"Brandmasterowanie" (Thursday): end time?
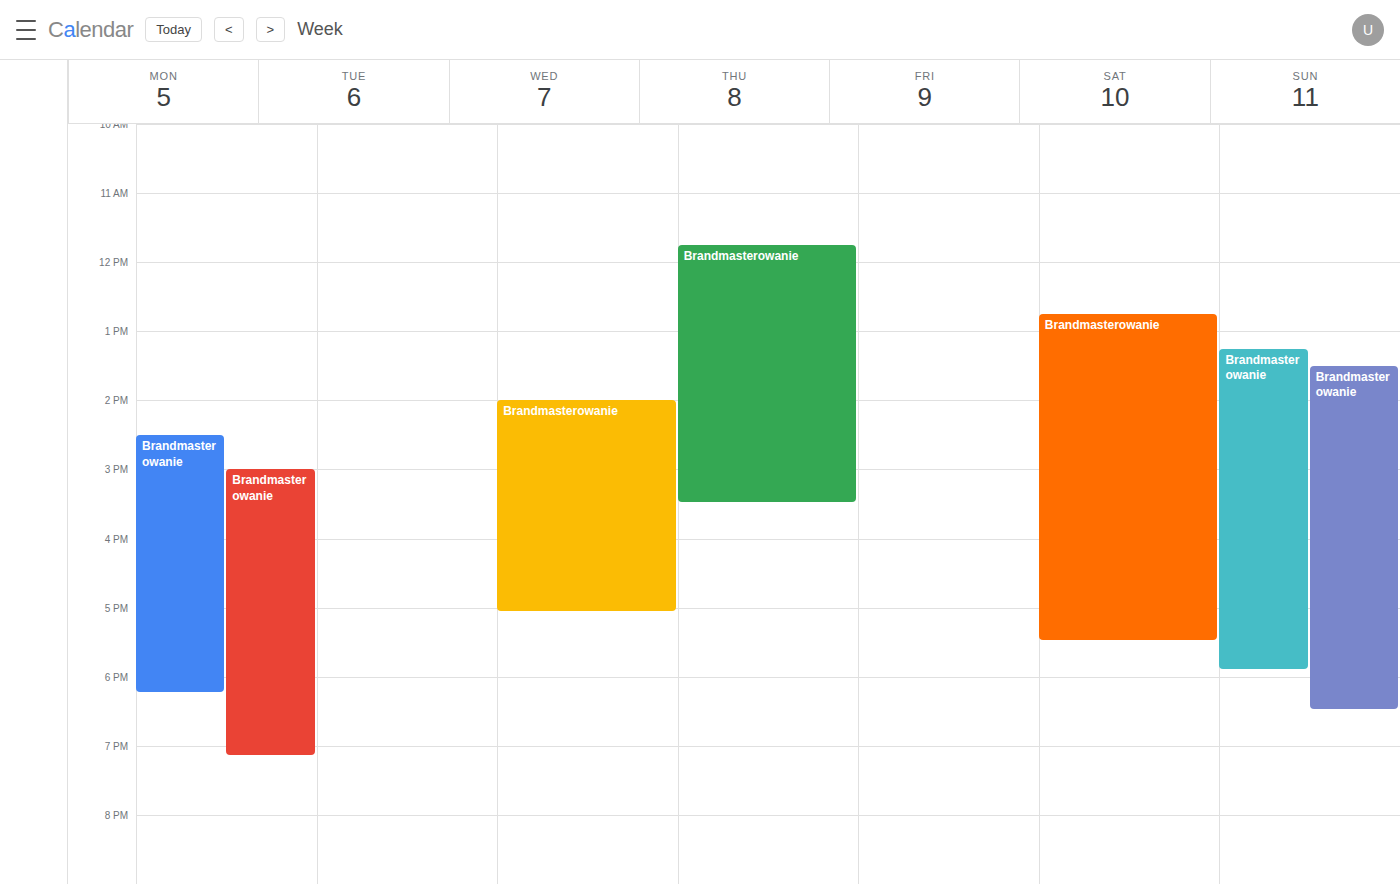
3:30 PM